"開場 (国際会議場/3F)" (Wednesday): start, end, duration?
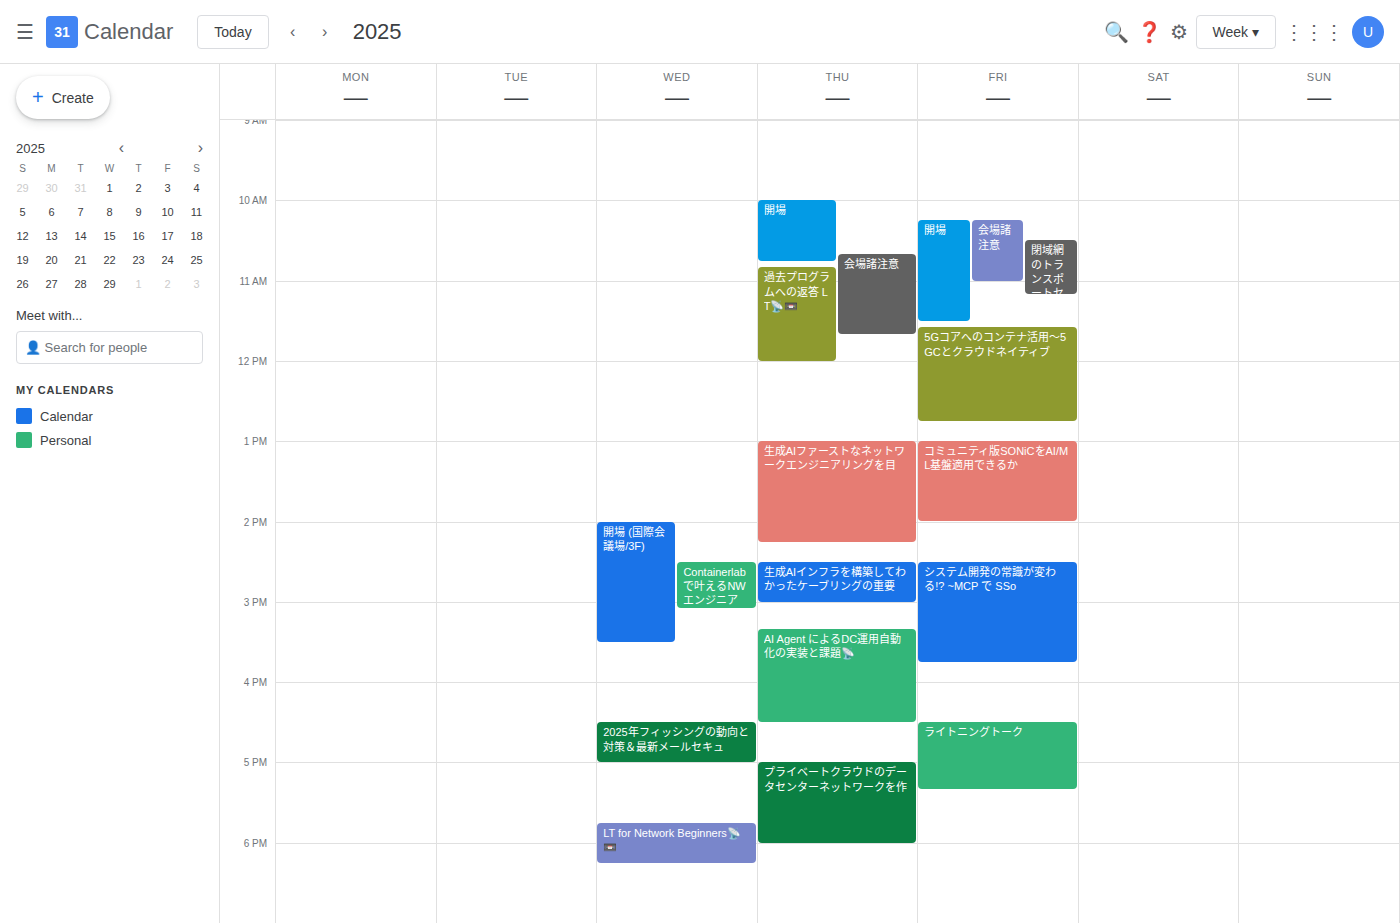
2:00 PM to 3:30 PM, 1 hour 30 minutes